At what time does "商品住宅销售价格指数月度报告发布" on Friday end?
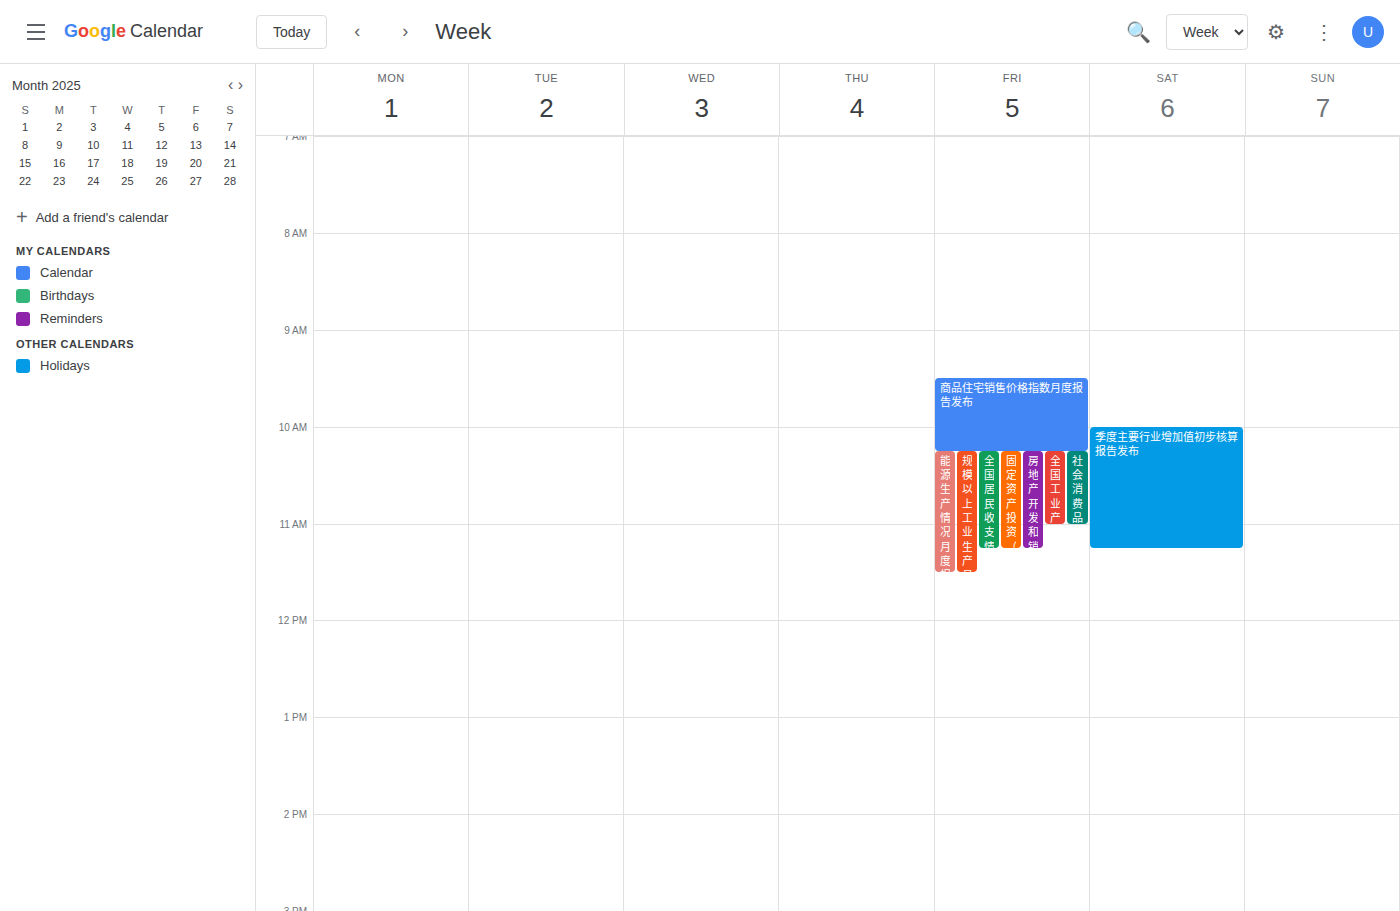
10:15